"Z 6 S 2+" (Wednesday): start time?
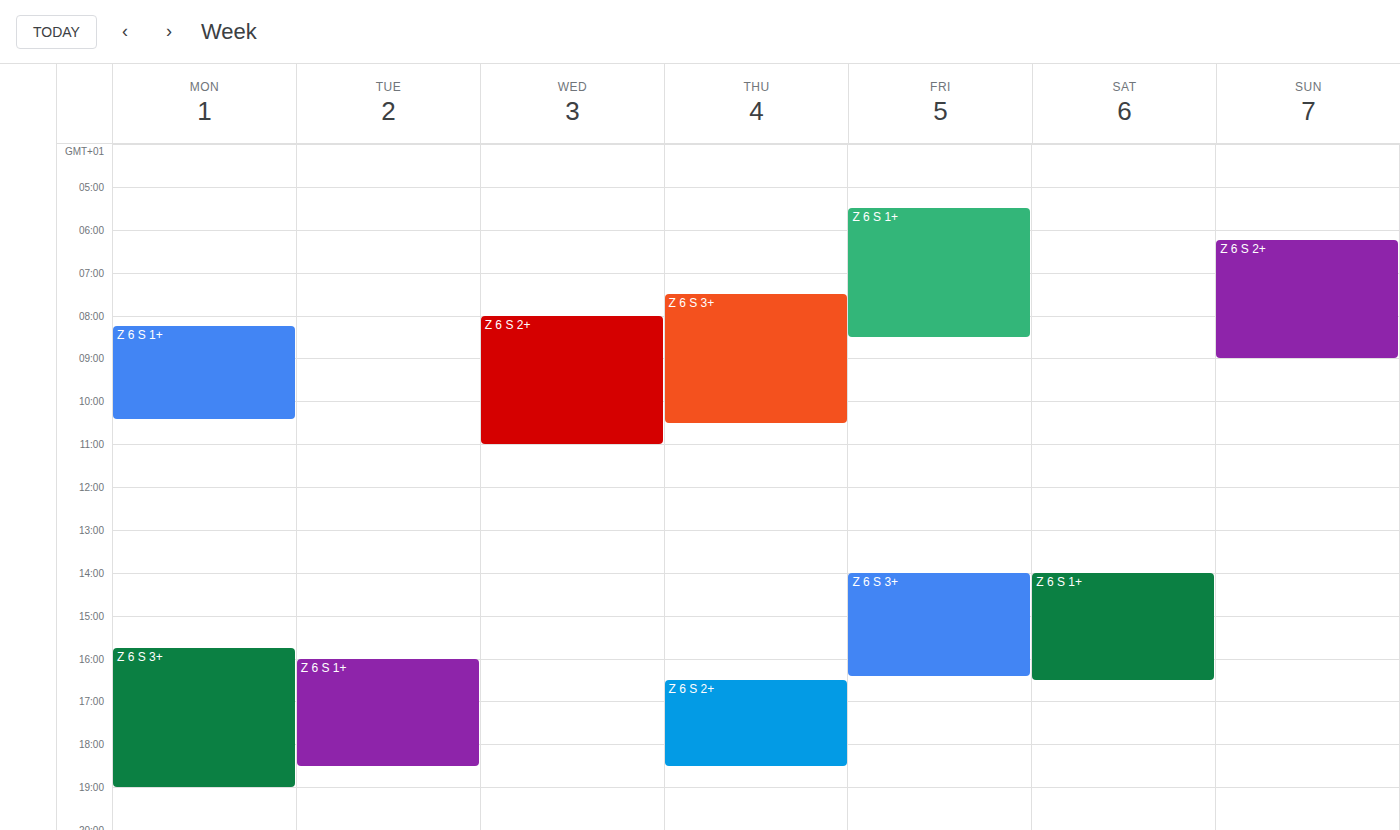
8:00 AM